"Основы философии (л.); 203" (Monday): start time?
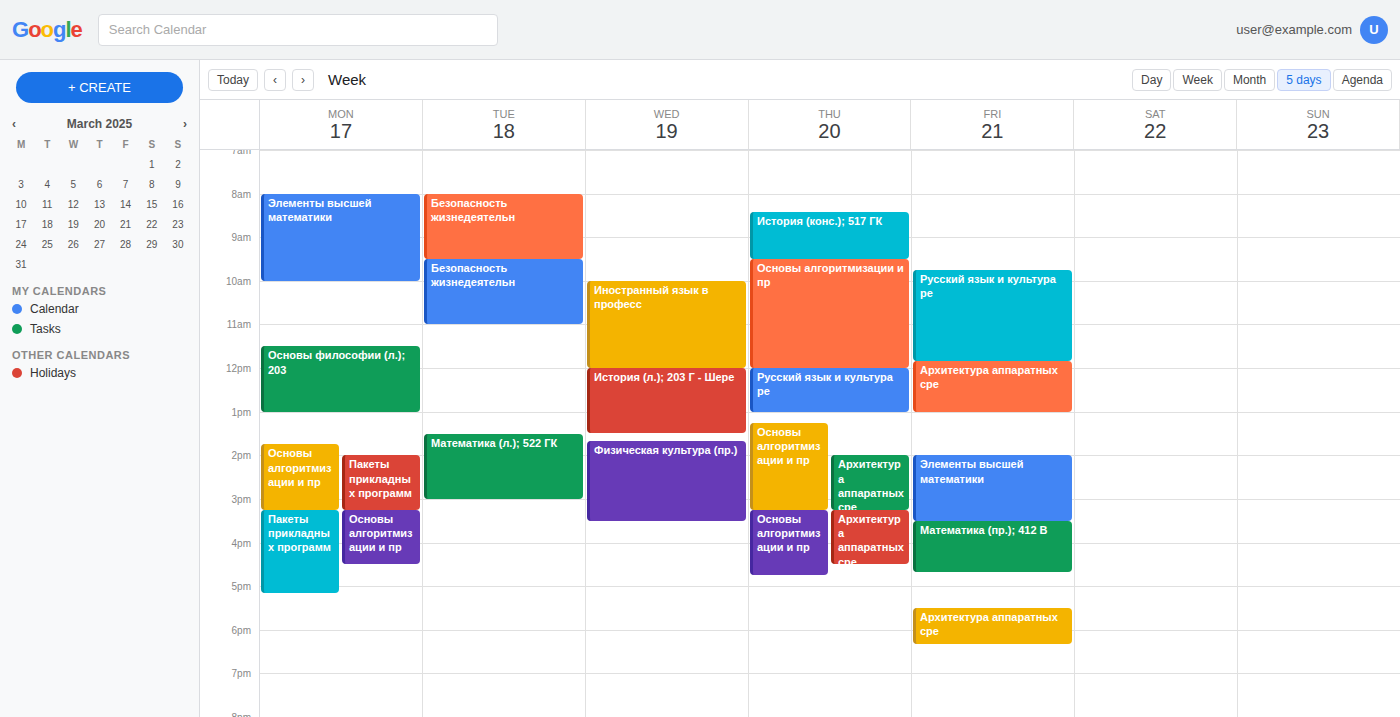
11:30 AM